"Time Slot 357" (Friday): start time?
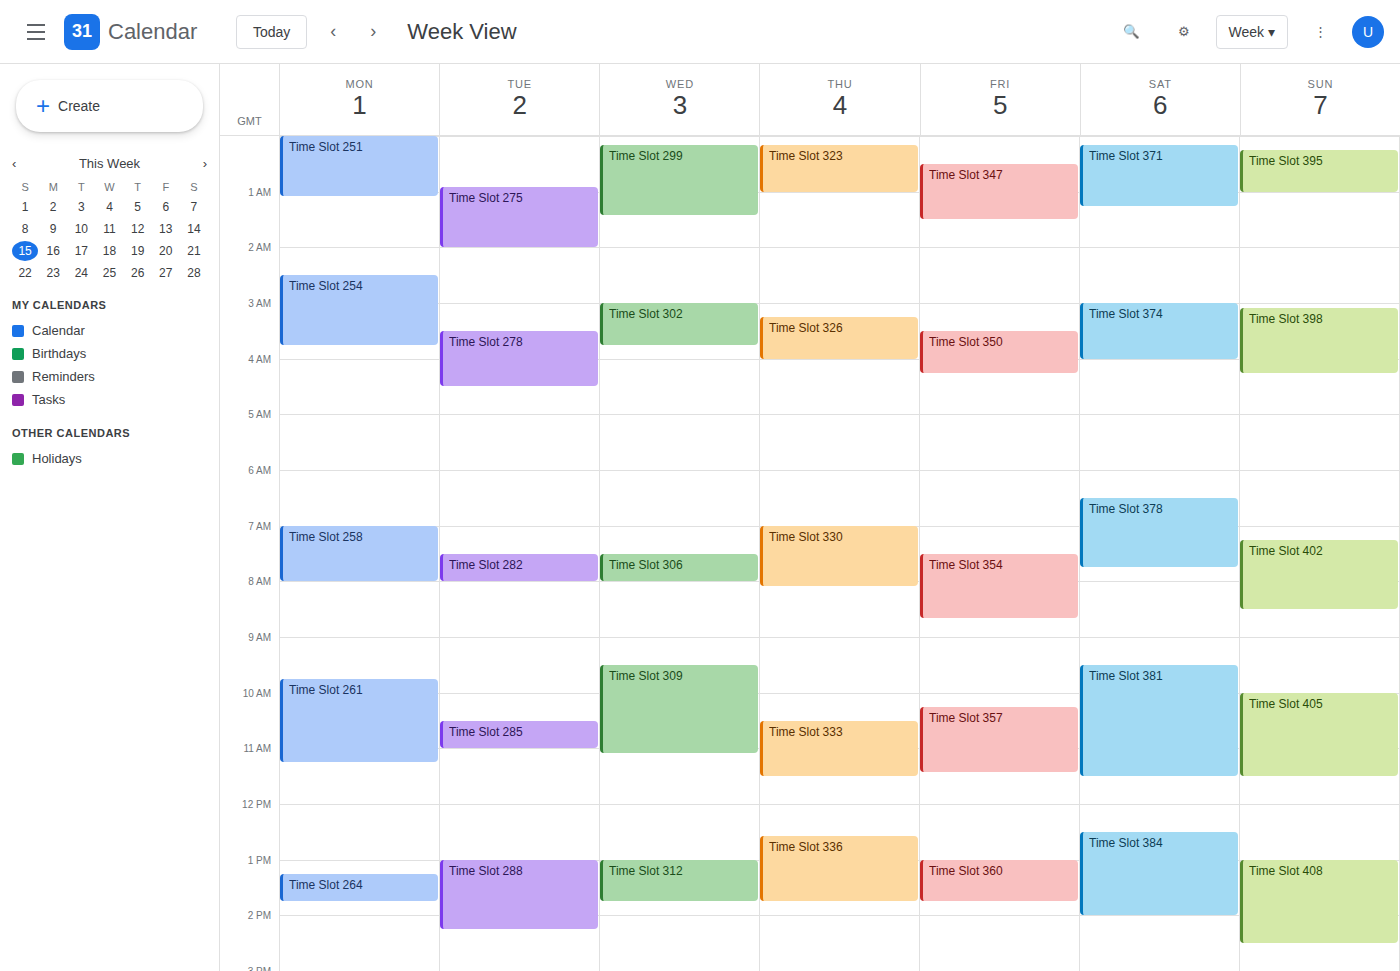
10:15 AM